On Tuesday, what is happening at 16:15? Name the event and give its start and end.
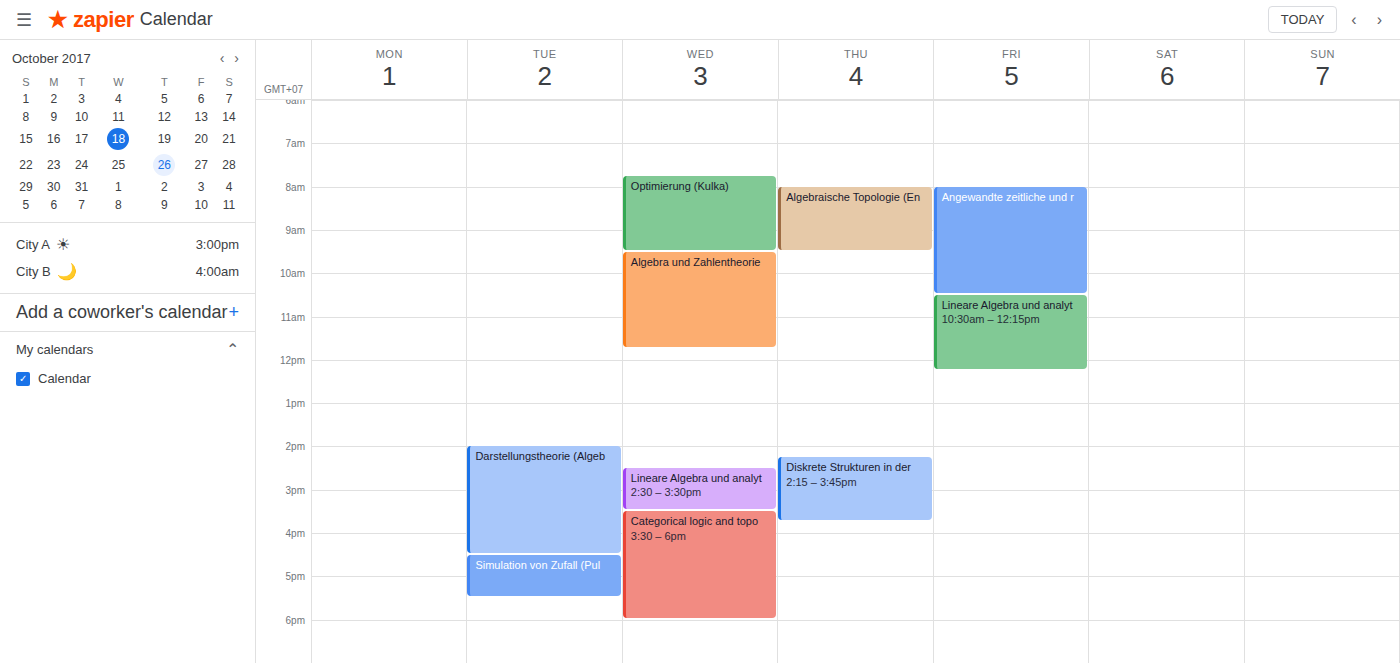
"Darstellungstheorie (Algeb", 14:00 to 16:30